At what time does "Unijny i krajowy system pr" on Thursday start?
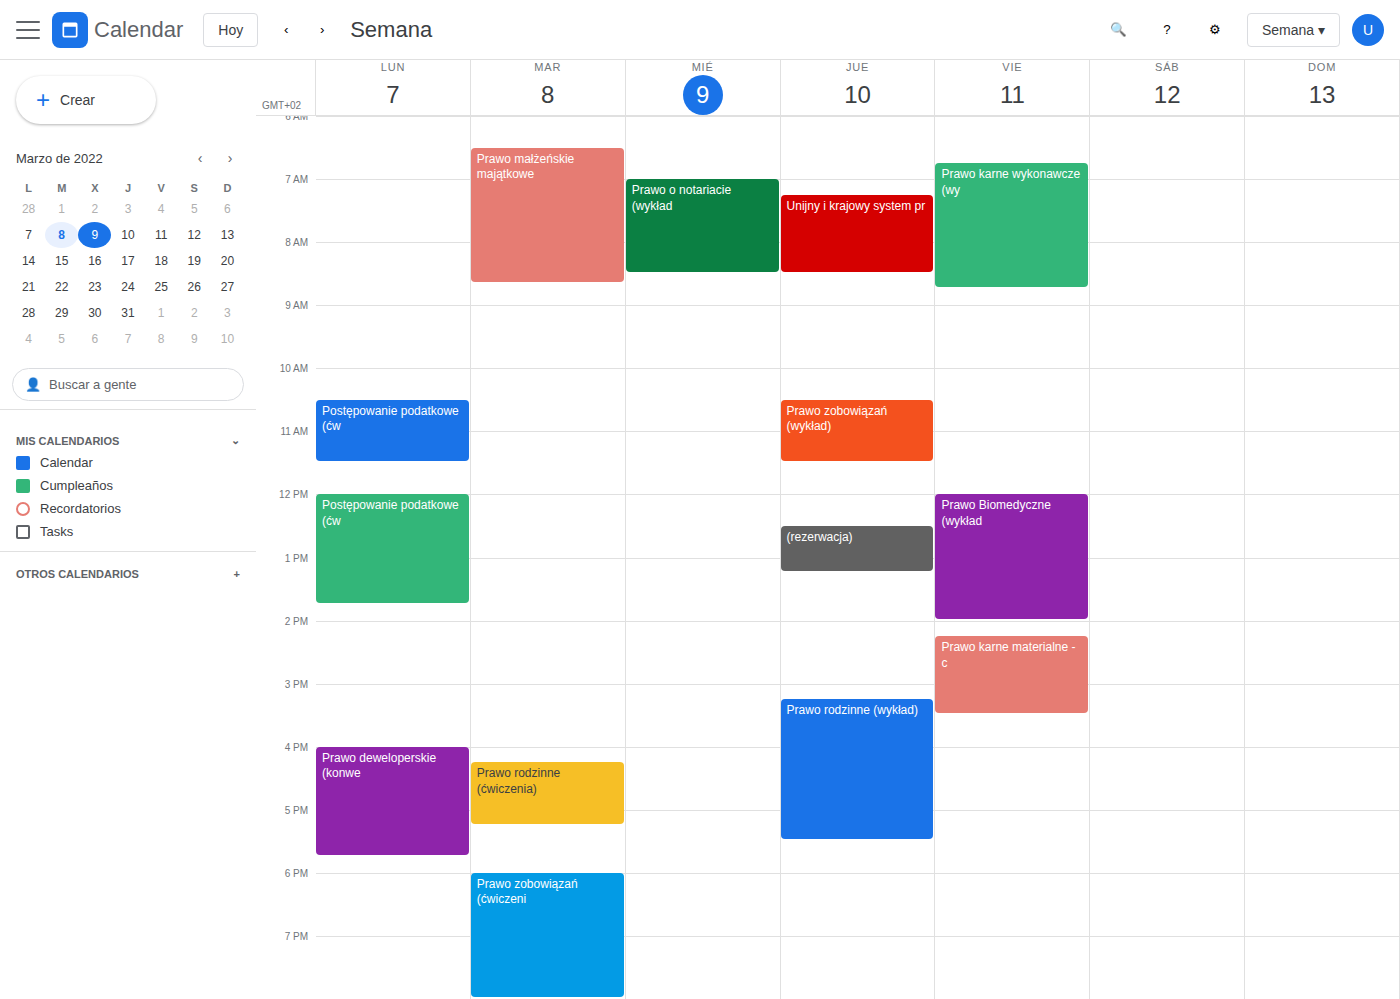
7:15 AM